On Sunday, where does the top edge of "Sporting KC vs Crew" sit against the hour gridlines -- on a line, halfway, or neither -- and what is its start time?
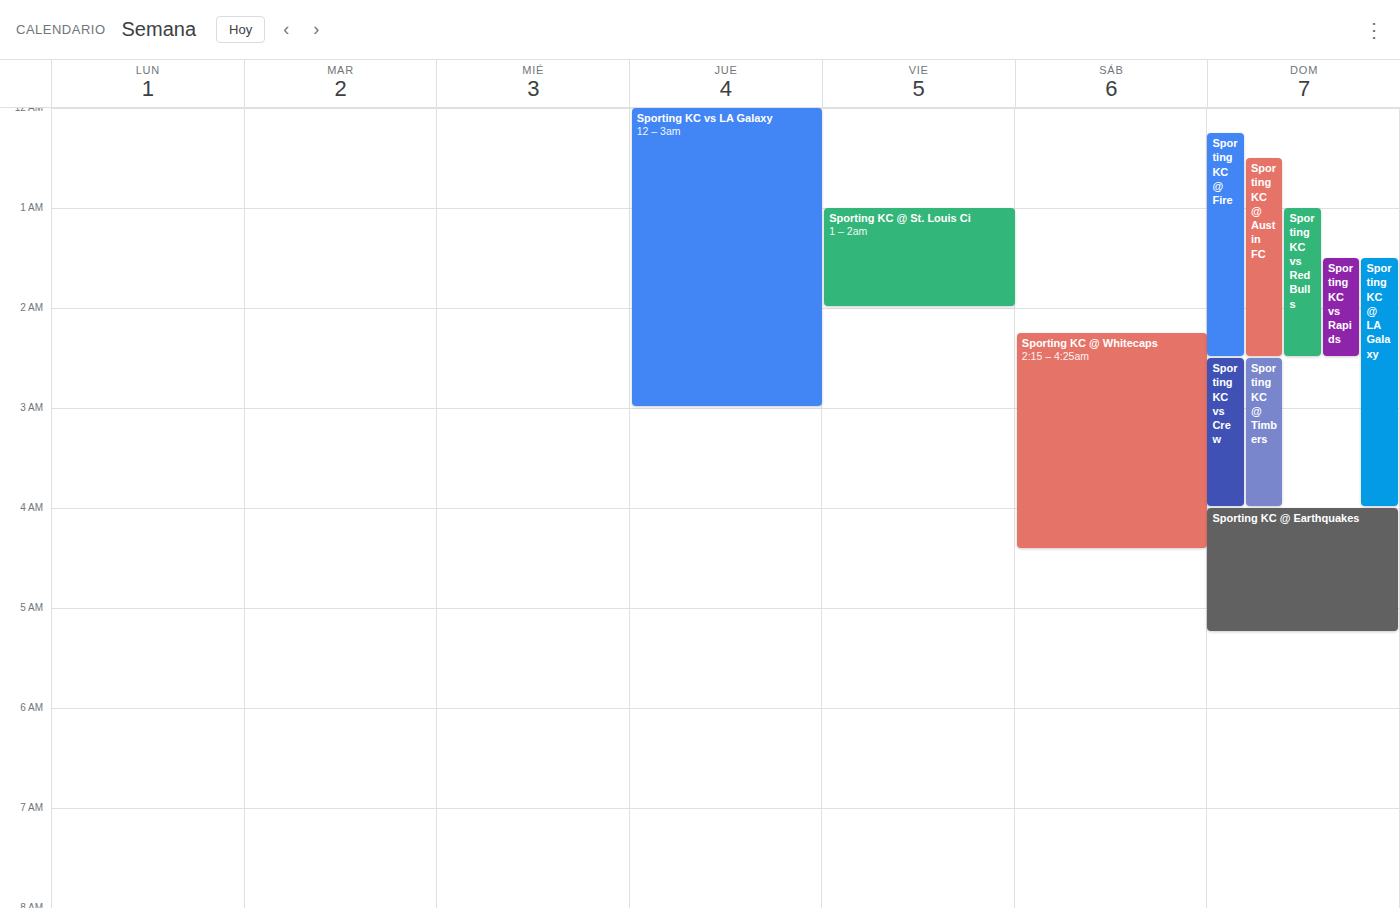
2:30 AM -- halfway between the 2 AM and 3 AM lines.